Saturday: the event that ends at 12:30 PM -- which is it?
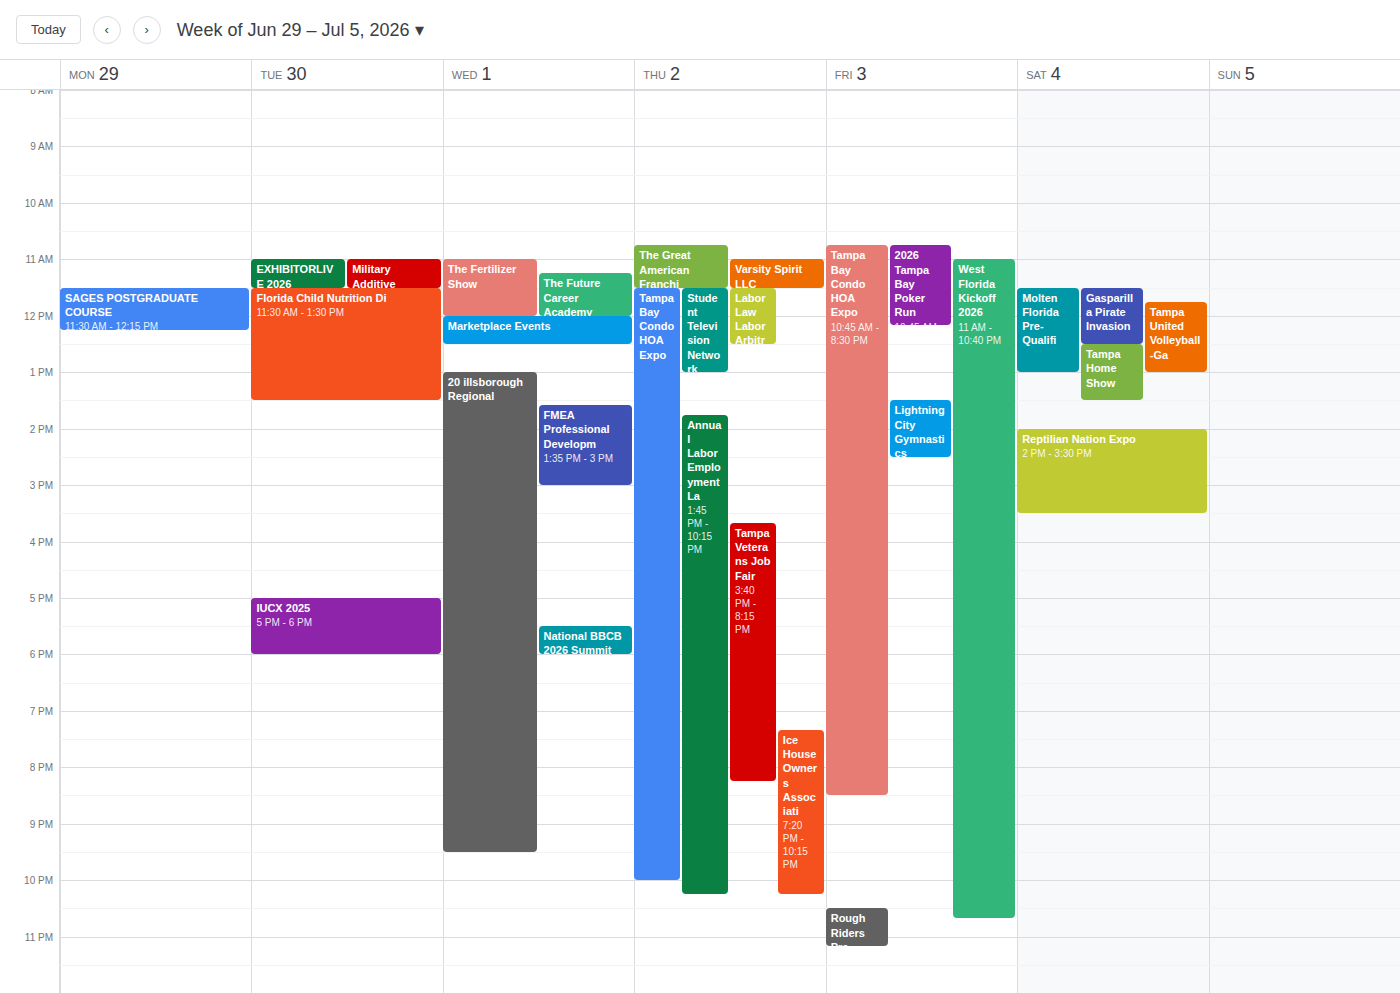
"Gasparilla Pirate Invasion"